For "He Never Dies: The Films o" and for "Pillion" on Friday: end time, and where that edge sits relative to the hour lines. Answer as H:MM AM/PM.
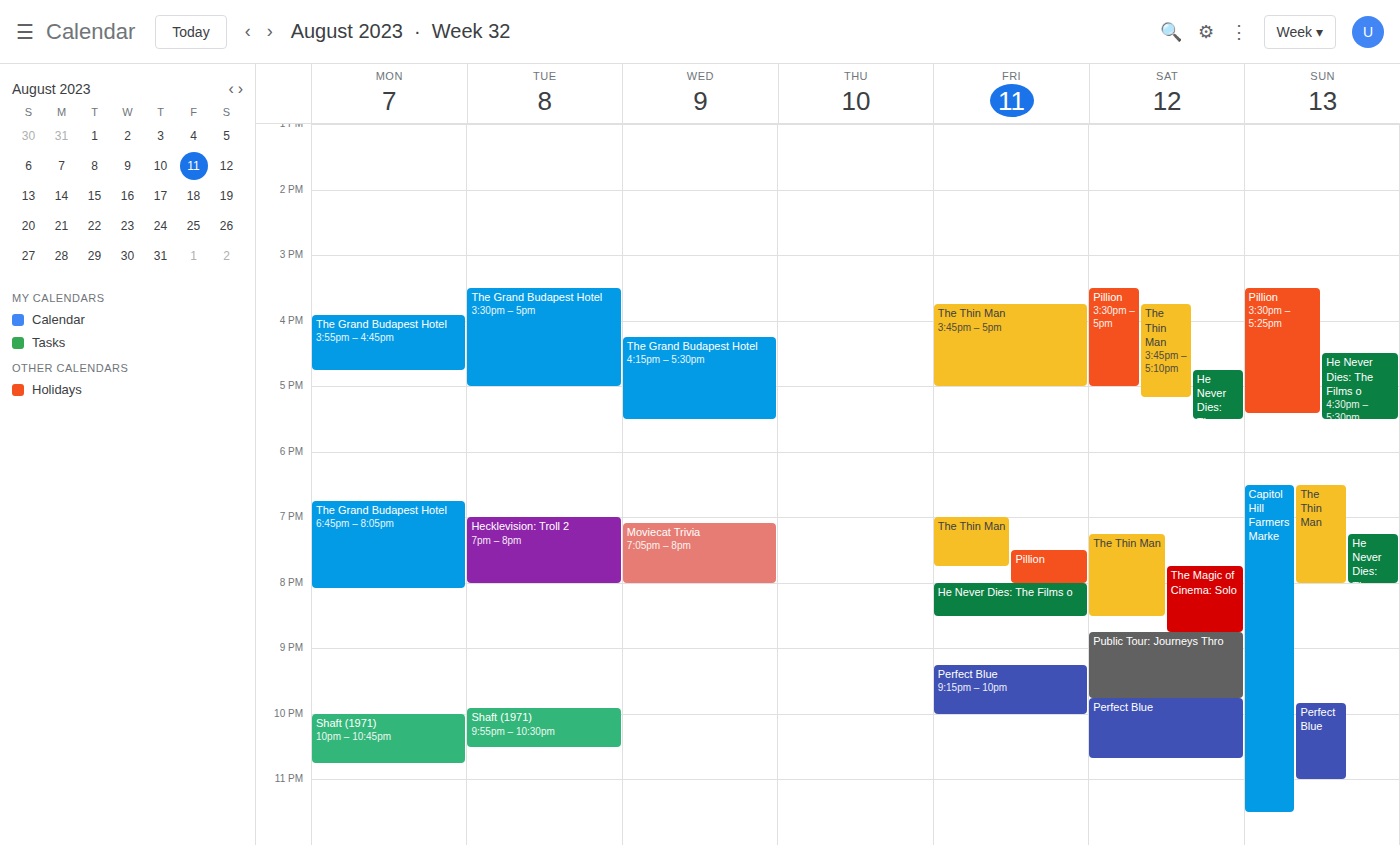
"He Never Dies: The Films o": 8:30 PM, halfway between the 8 PM and 9 PM lines. "Pillion": 8:00 PM, exactly on the 8 PM line.